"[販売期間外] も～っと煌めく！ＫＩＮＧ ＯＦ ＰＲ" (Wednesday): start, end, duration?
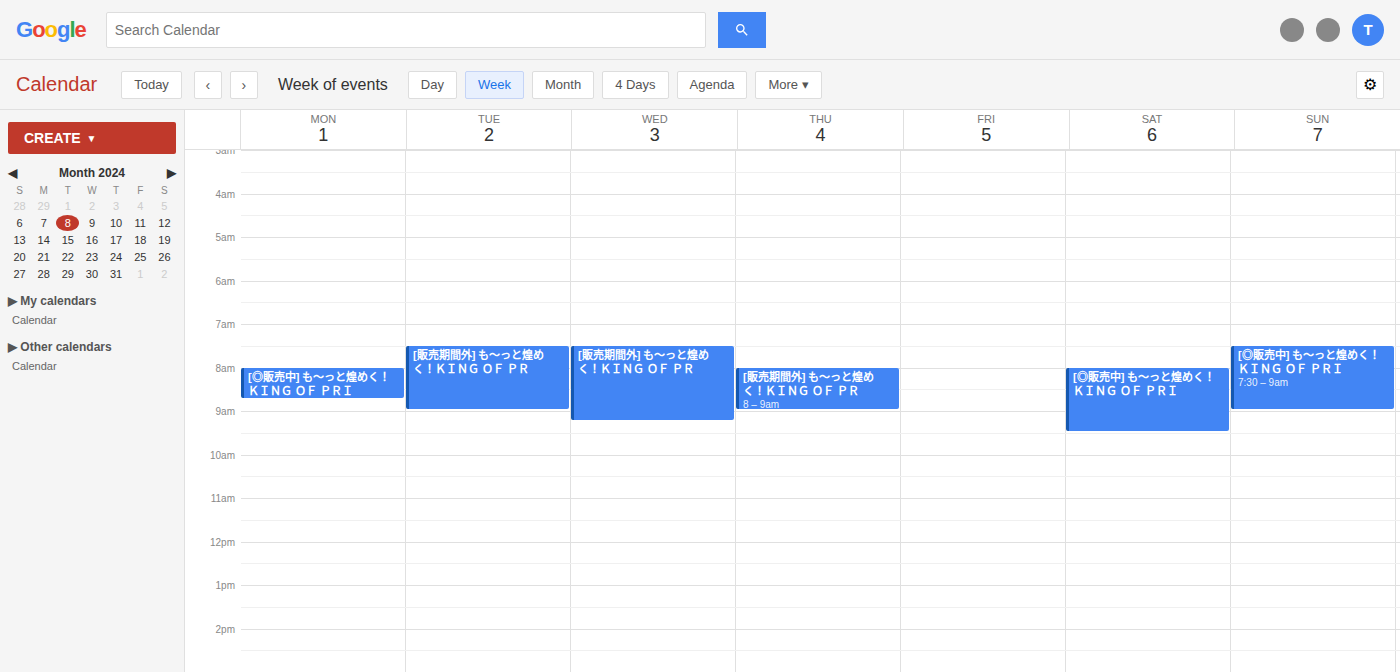
7:30 AM to 9:15 AM, 1 hour 45 minutes